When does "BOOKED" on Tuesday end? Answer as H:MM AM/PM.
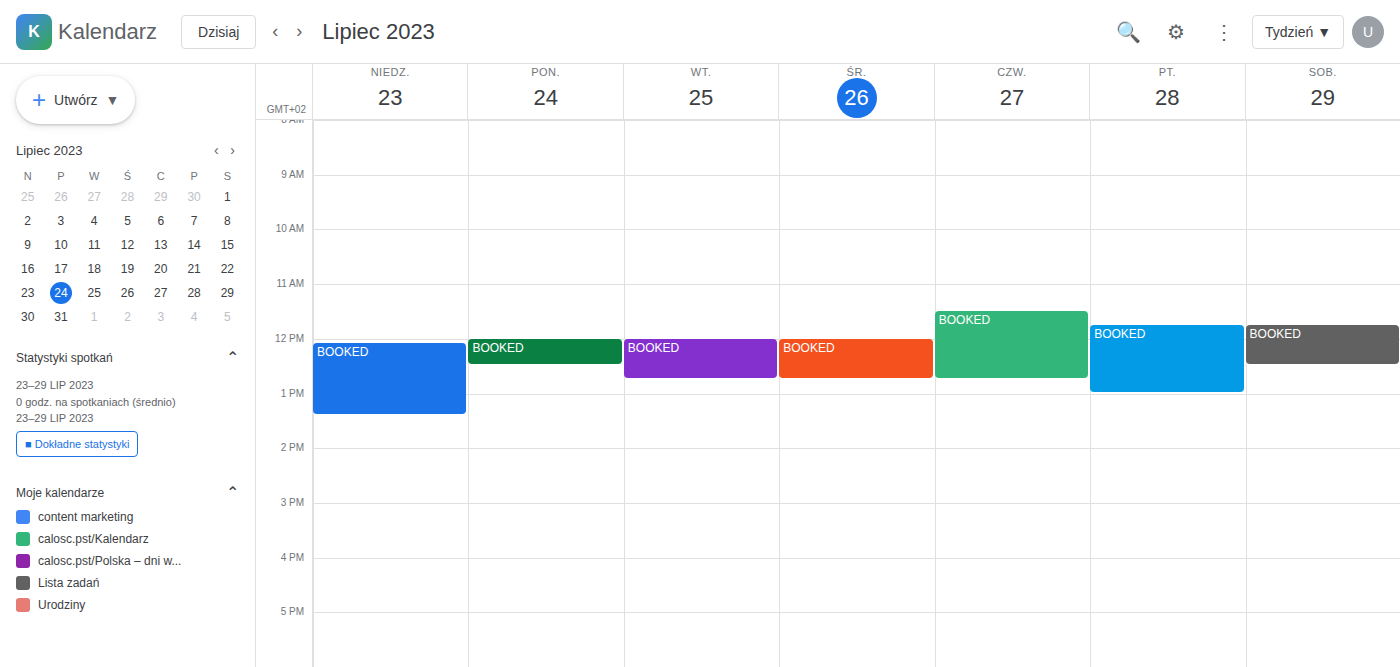
12:45 PM